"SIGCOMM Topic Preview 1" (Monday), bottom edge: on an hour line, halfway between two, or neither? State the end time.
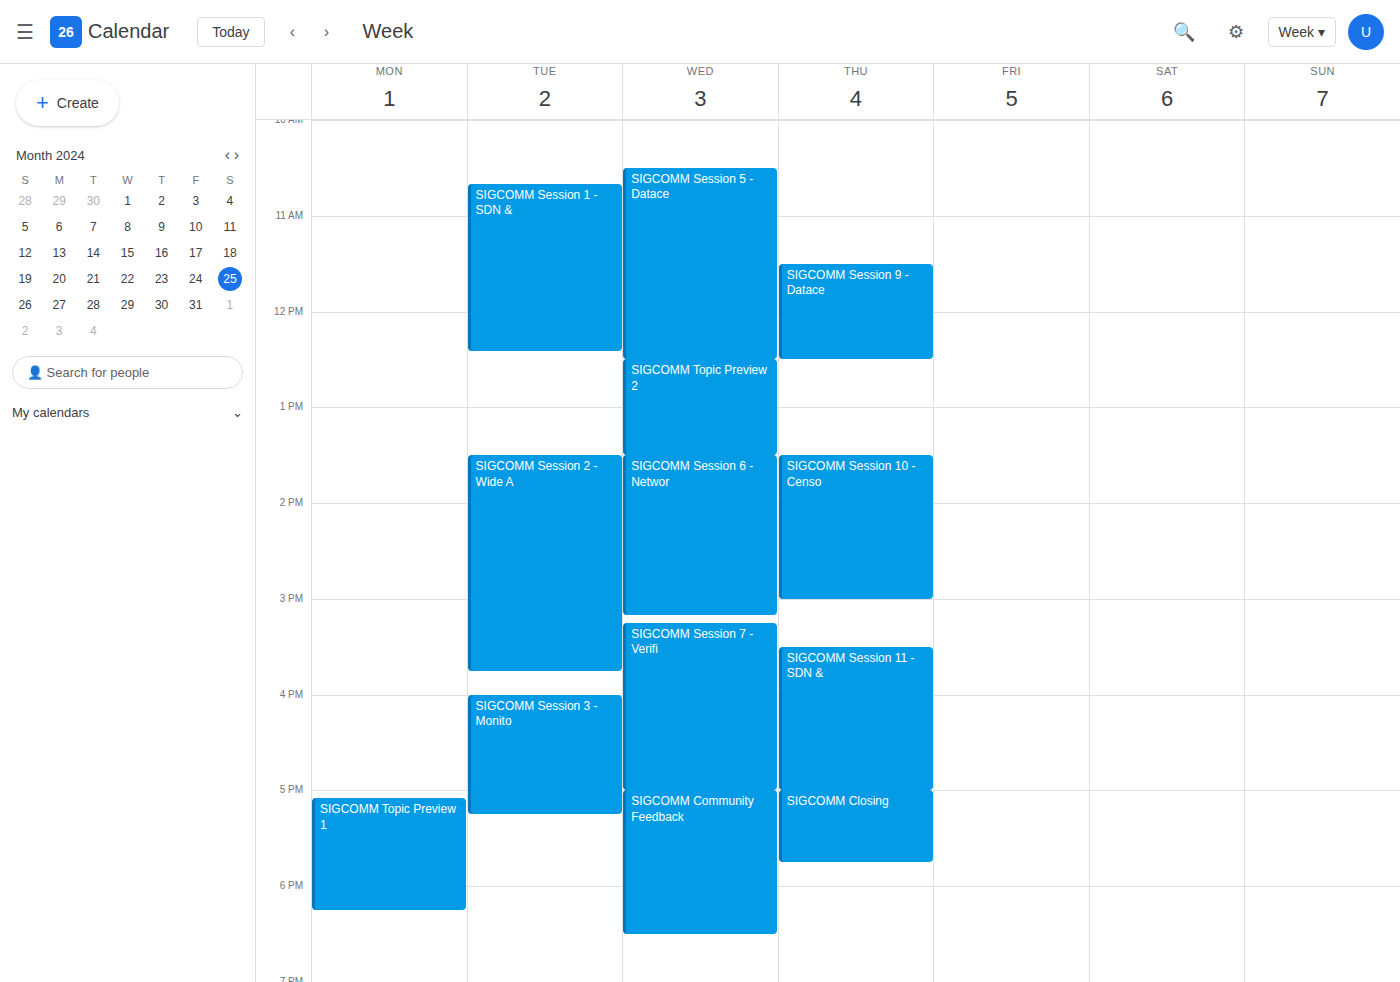
6:15 PM -- neither: a quarter of the way from the 6 PM line to the 7 PM line.